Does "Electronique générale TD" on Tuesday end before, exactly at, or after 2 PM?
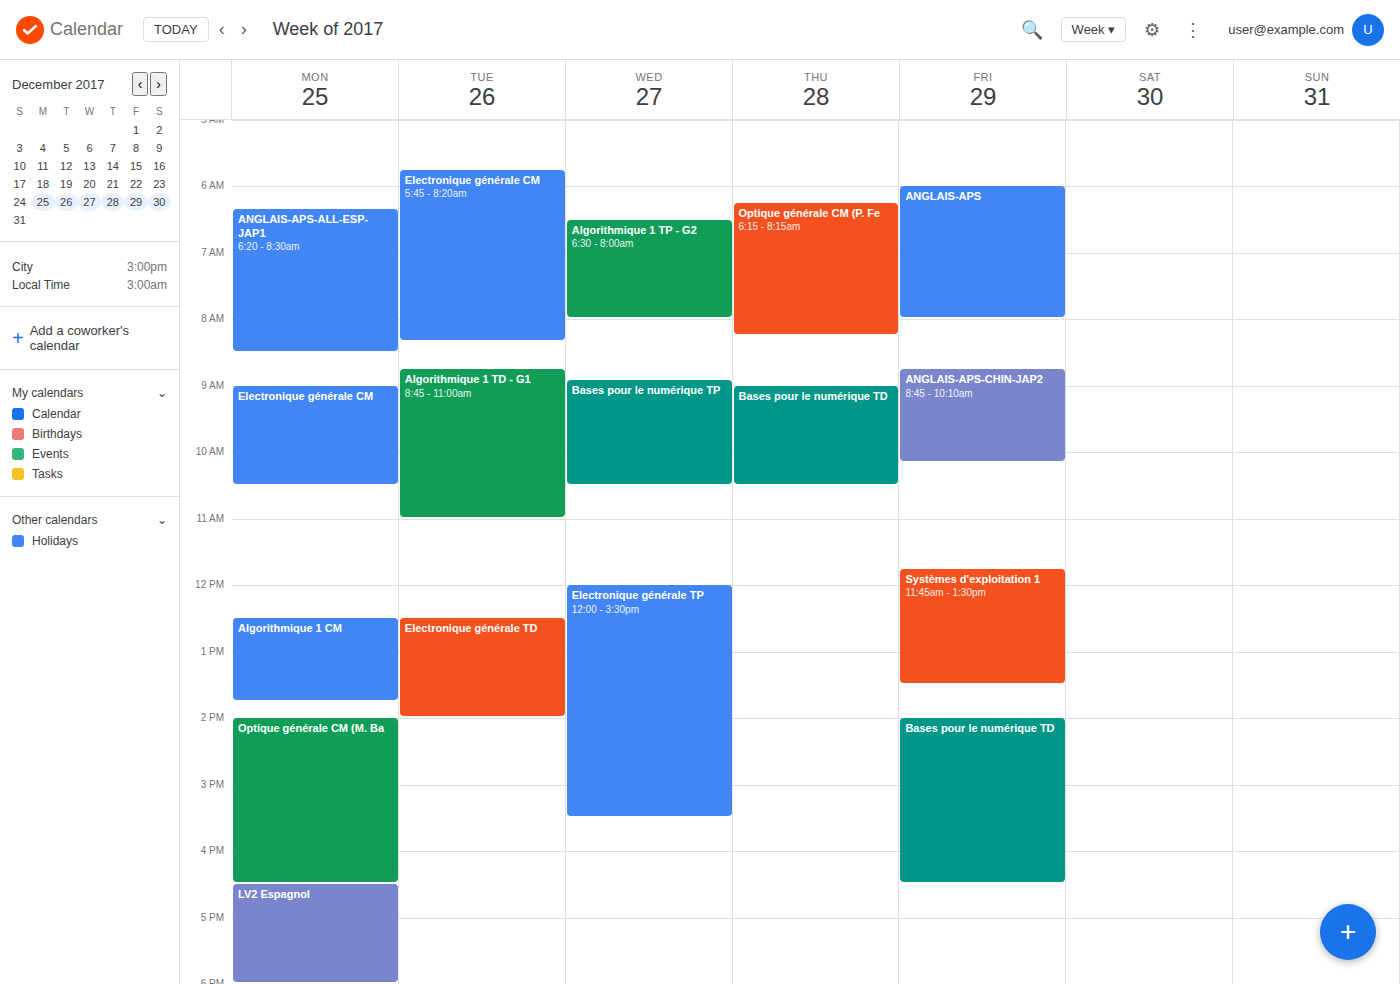
2:00 PM -- exactly at 2 PM, on the 2 PM line.